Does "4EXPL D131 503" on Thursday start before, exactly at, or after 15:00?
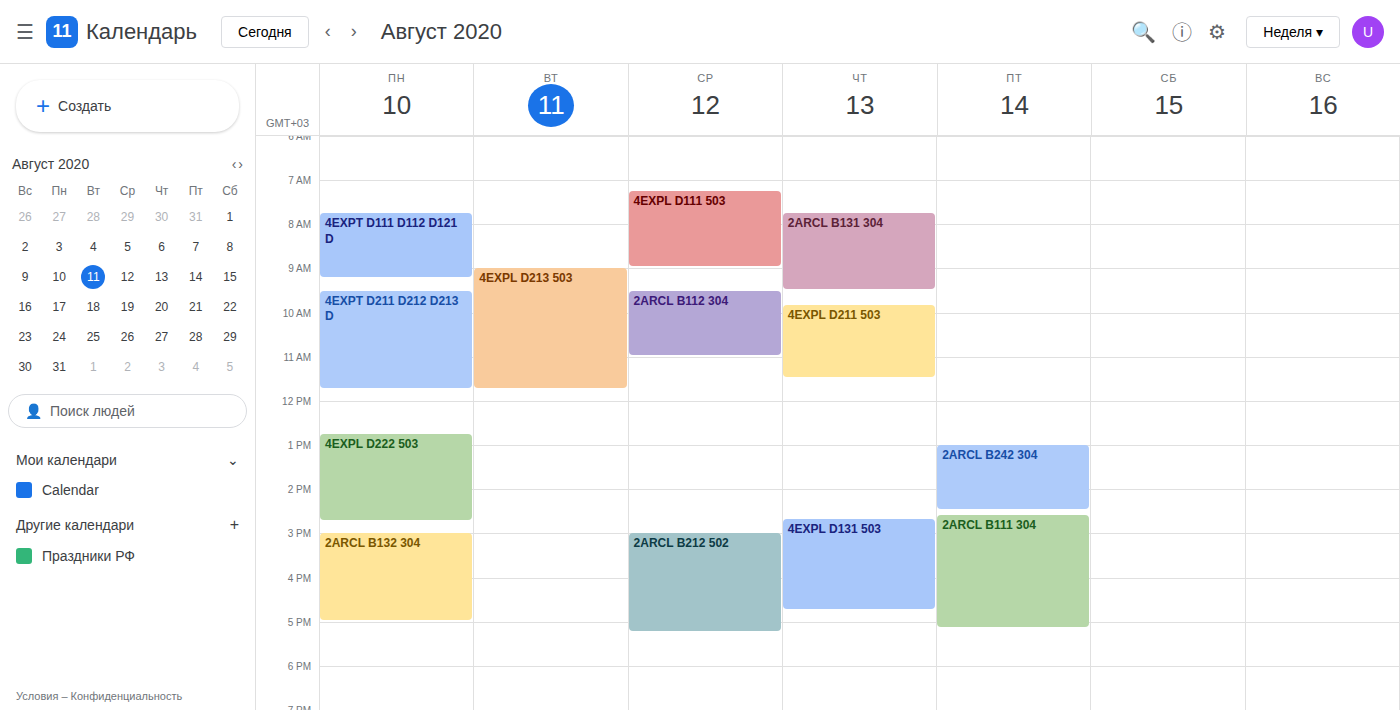
14:40 -- before 15:00, 20 minutes above the 15:00 line.